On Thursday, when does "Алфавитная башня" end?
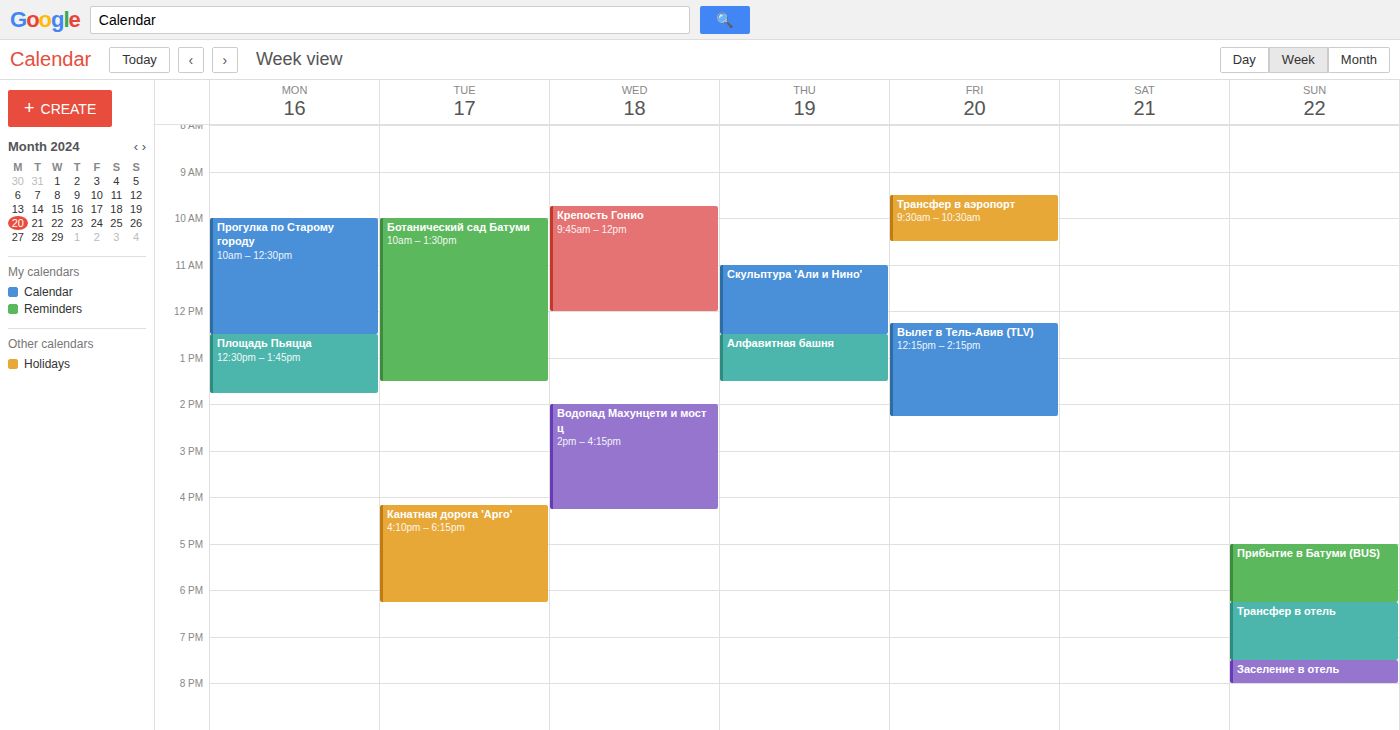
1:30 PM